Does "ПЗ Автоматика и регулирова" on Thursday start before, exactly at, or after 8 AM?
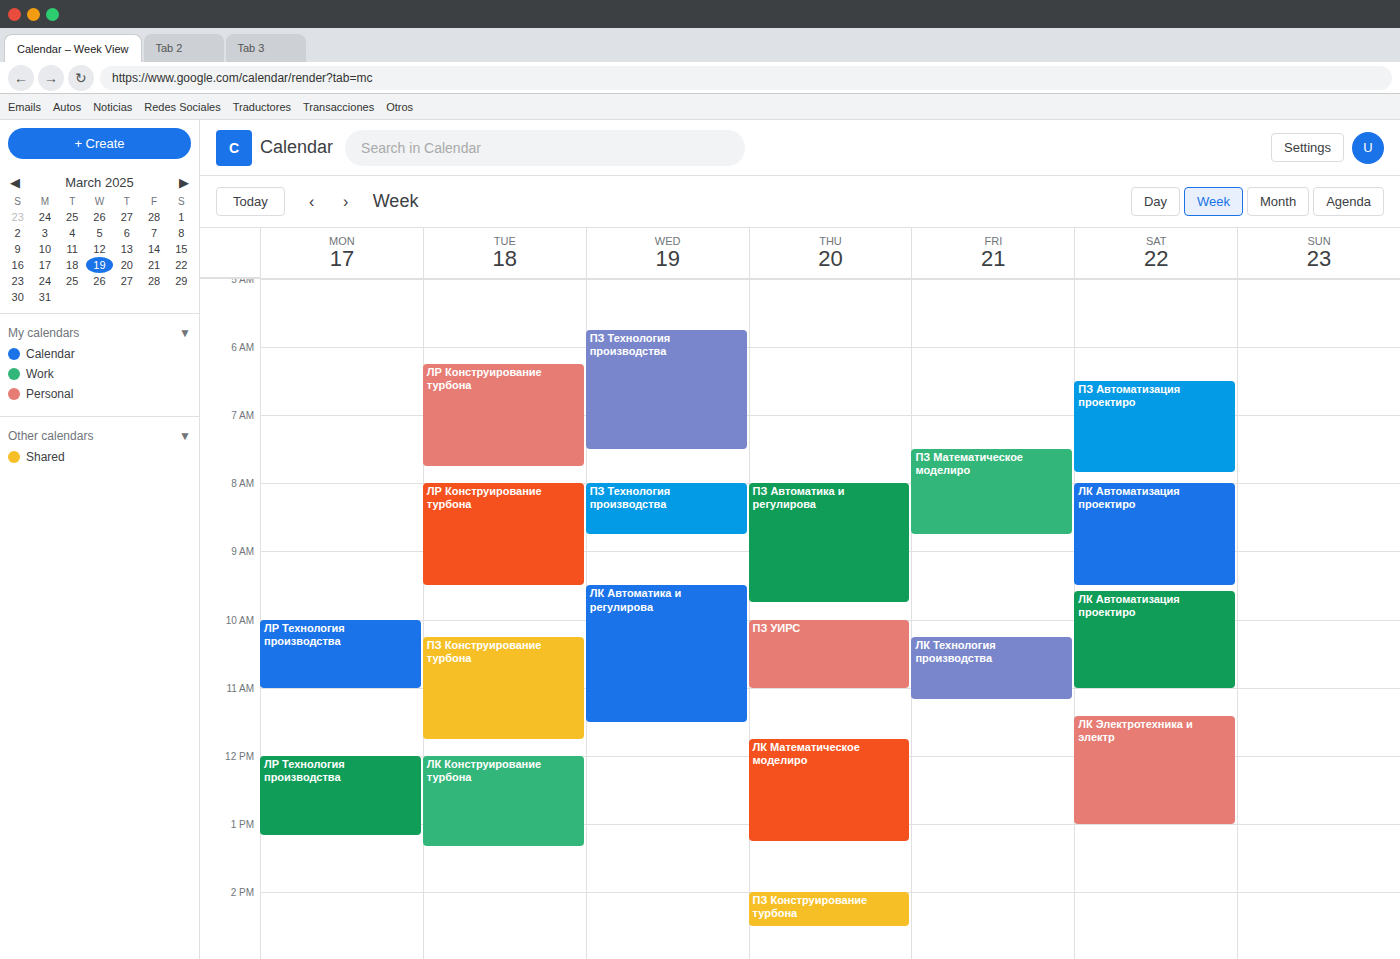
8:00 AM -- exactly at 8 AM, on the 8 AM line.